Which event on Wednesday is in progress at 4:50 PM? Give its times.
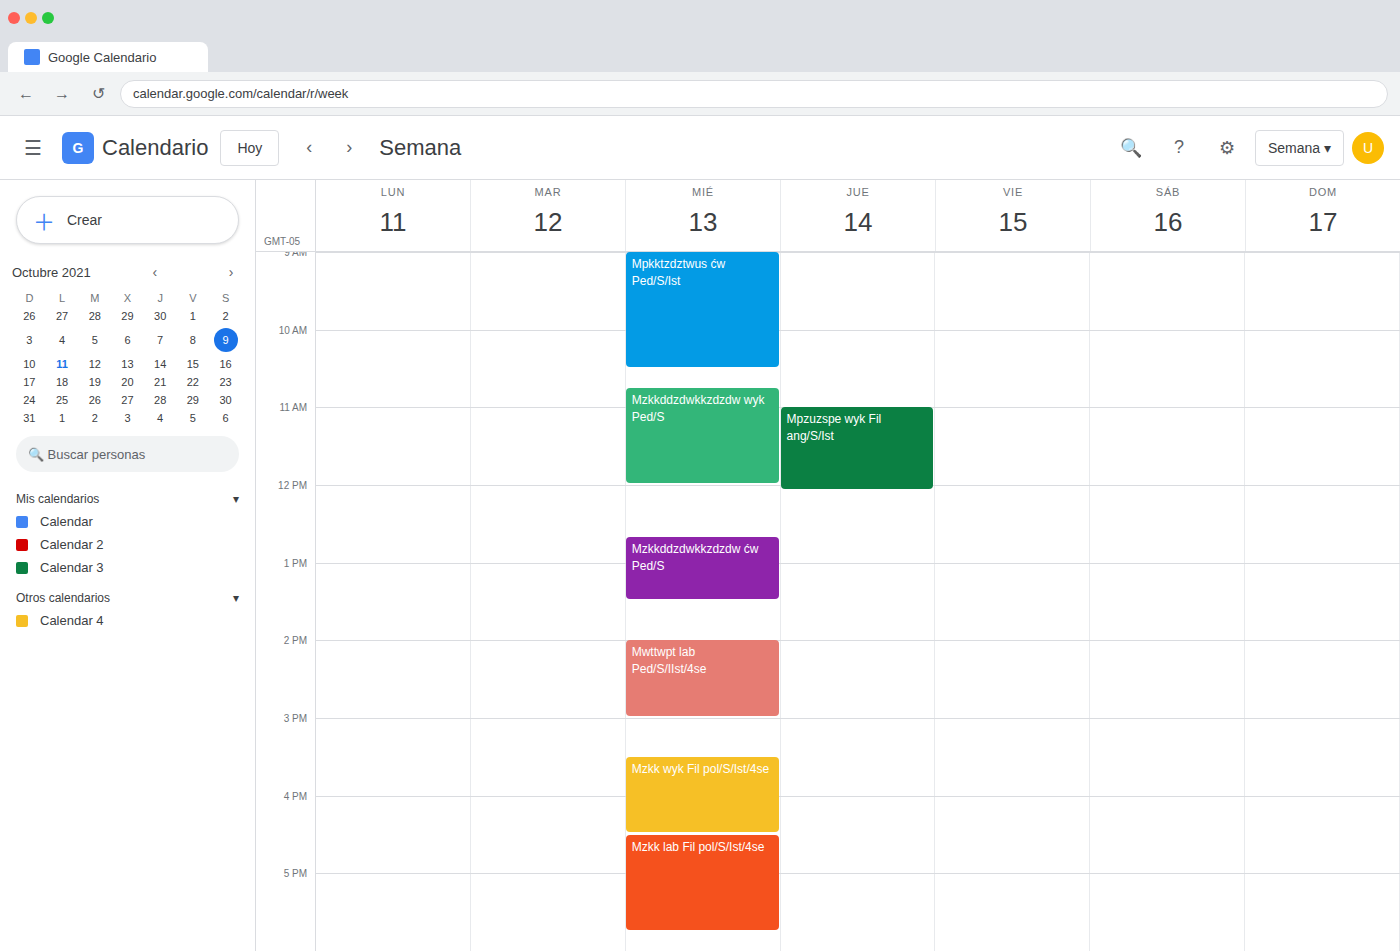
"Mzkk lab Fil pol/S/Ist/4se", 4:30 PM to 5:45 PM